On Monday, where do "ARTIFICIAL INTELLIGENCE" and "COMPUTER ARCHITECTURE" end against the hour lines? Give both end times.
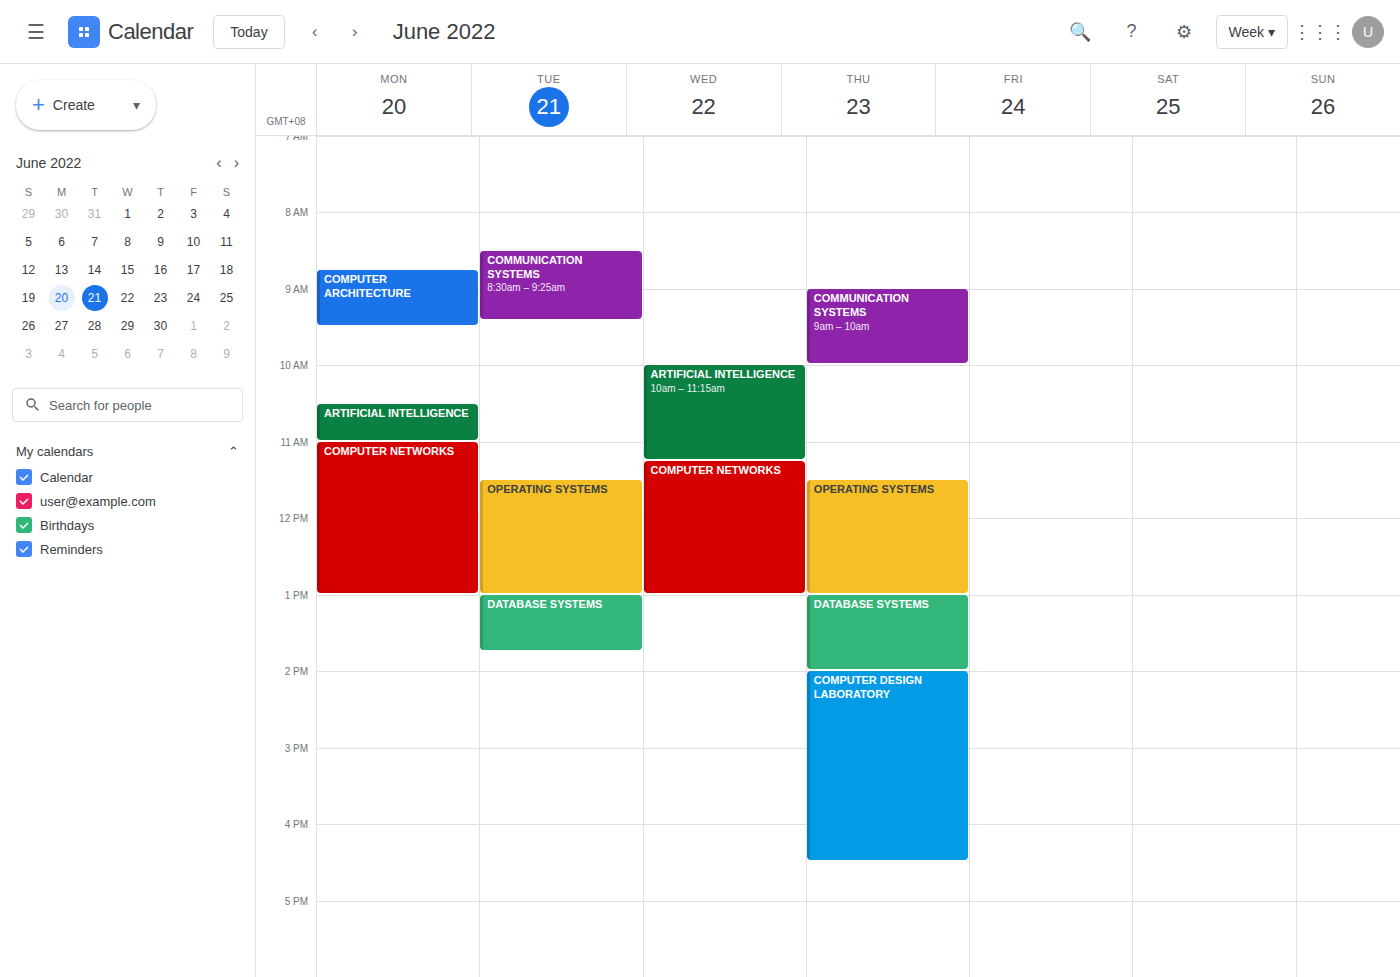
"ARTIFICIAL INTELLIGENCE": 11:00 AM, exactly on the 11 AM line. "COMPUTER ARCHITECTURE": 9:30 AM, halfway between the 9 AM and 10 AM lines.